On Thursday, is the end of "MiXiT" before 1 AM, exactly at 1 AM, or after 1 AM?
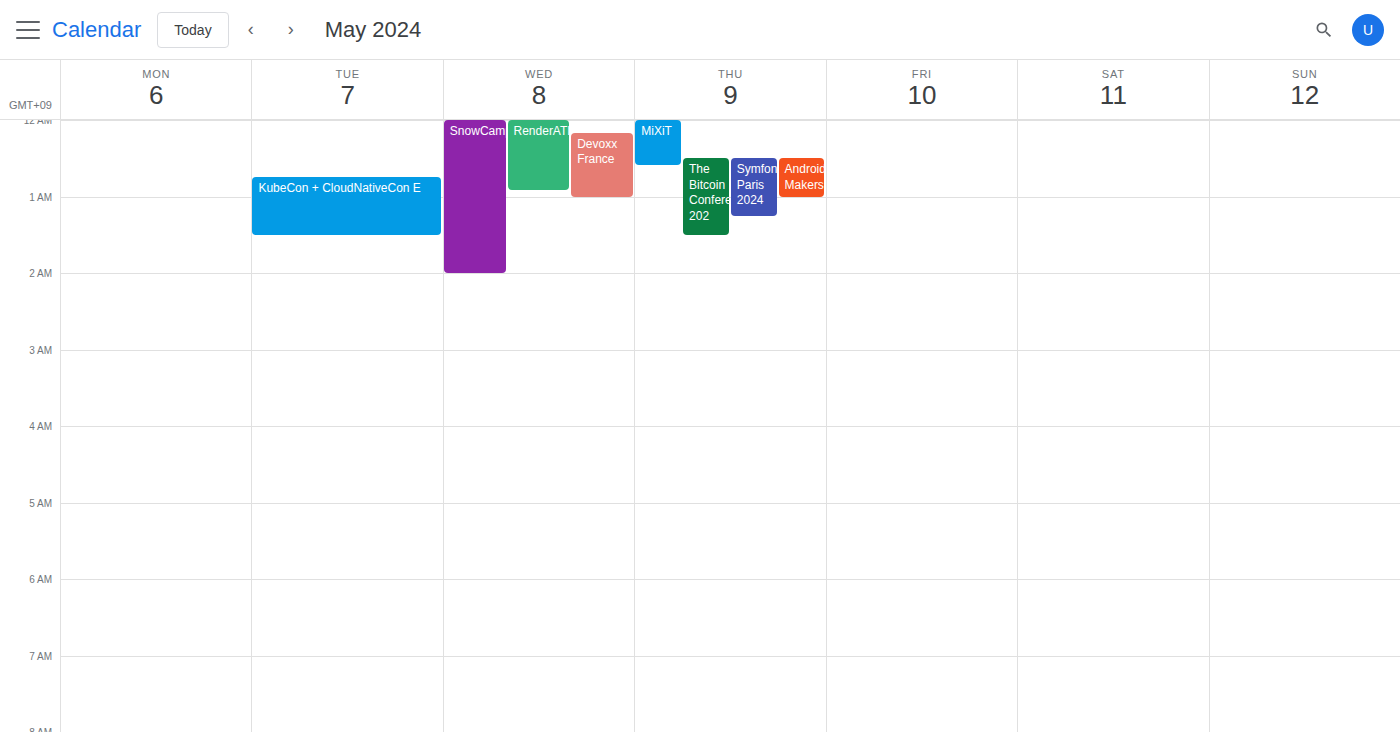
12:35 AM -- before 1 AM, 25 minutes above the 1 AM line.